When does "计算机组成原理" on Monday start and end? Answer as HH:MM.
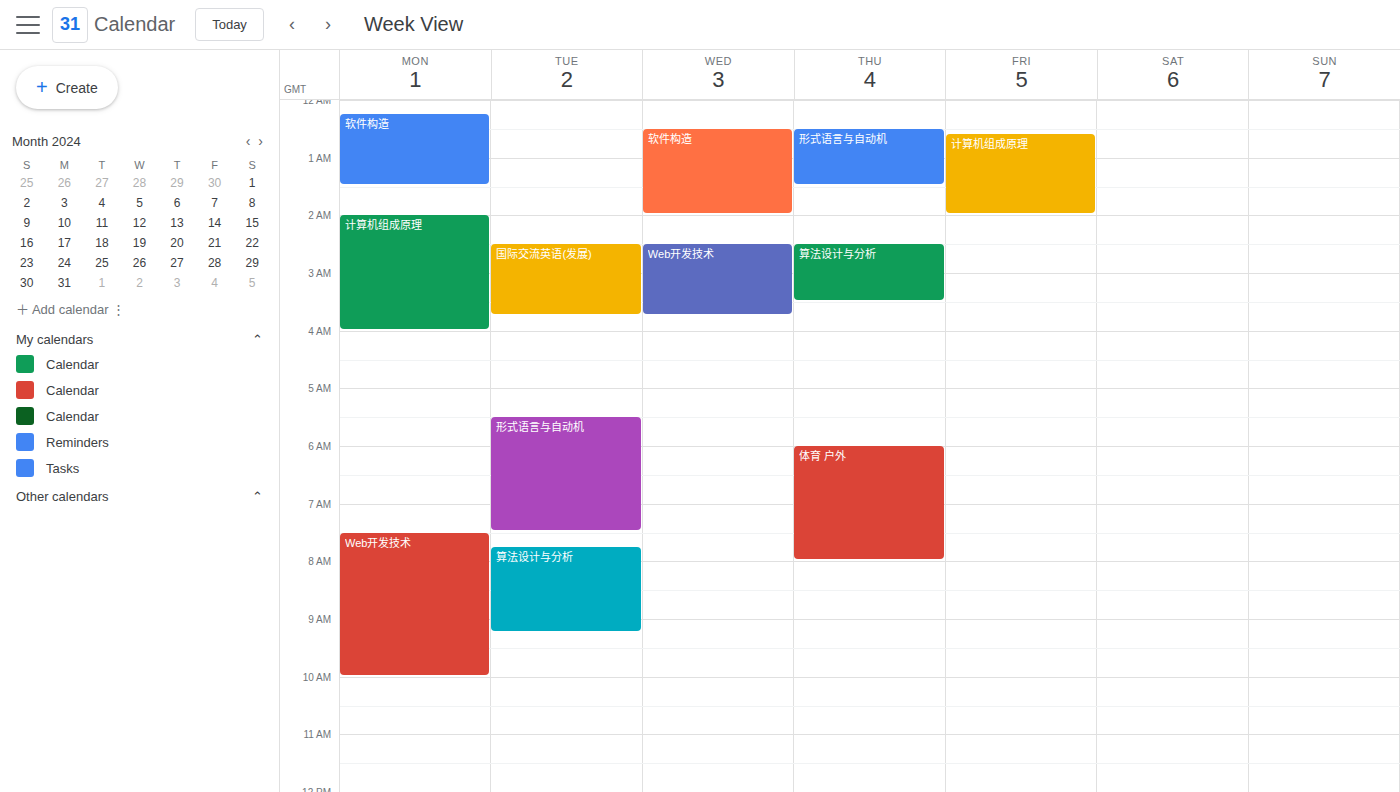
02:00 to 04:00